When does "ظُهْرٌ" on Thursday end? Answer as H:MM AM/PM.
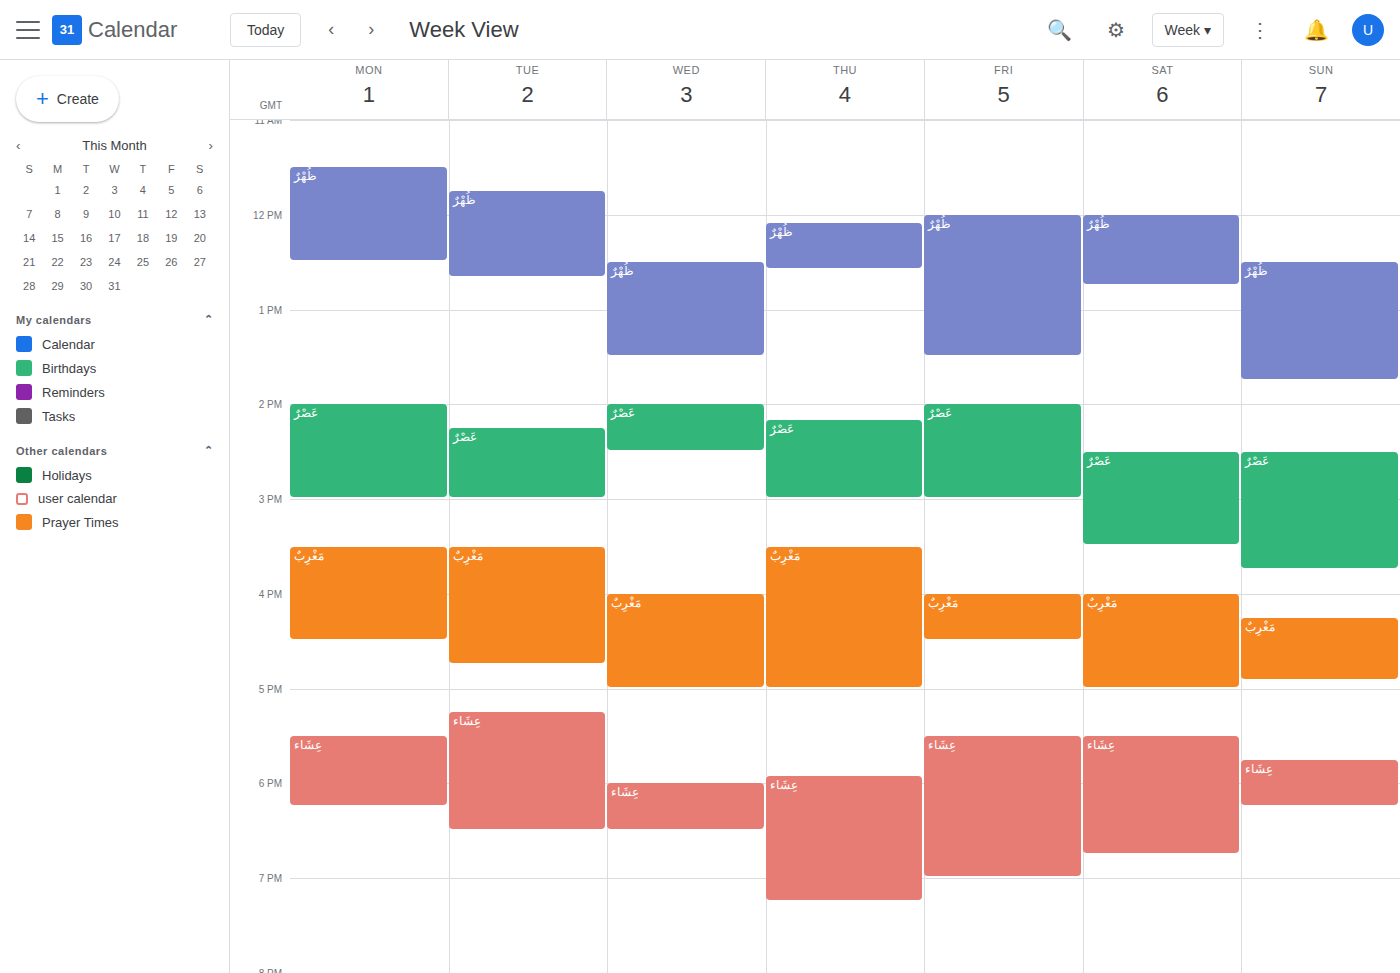
12:35 PM